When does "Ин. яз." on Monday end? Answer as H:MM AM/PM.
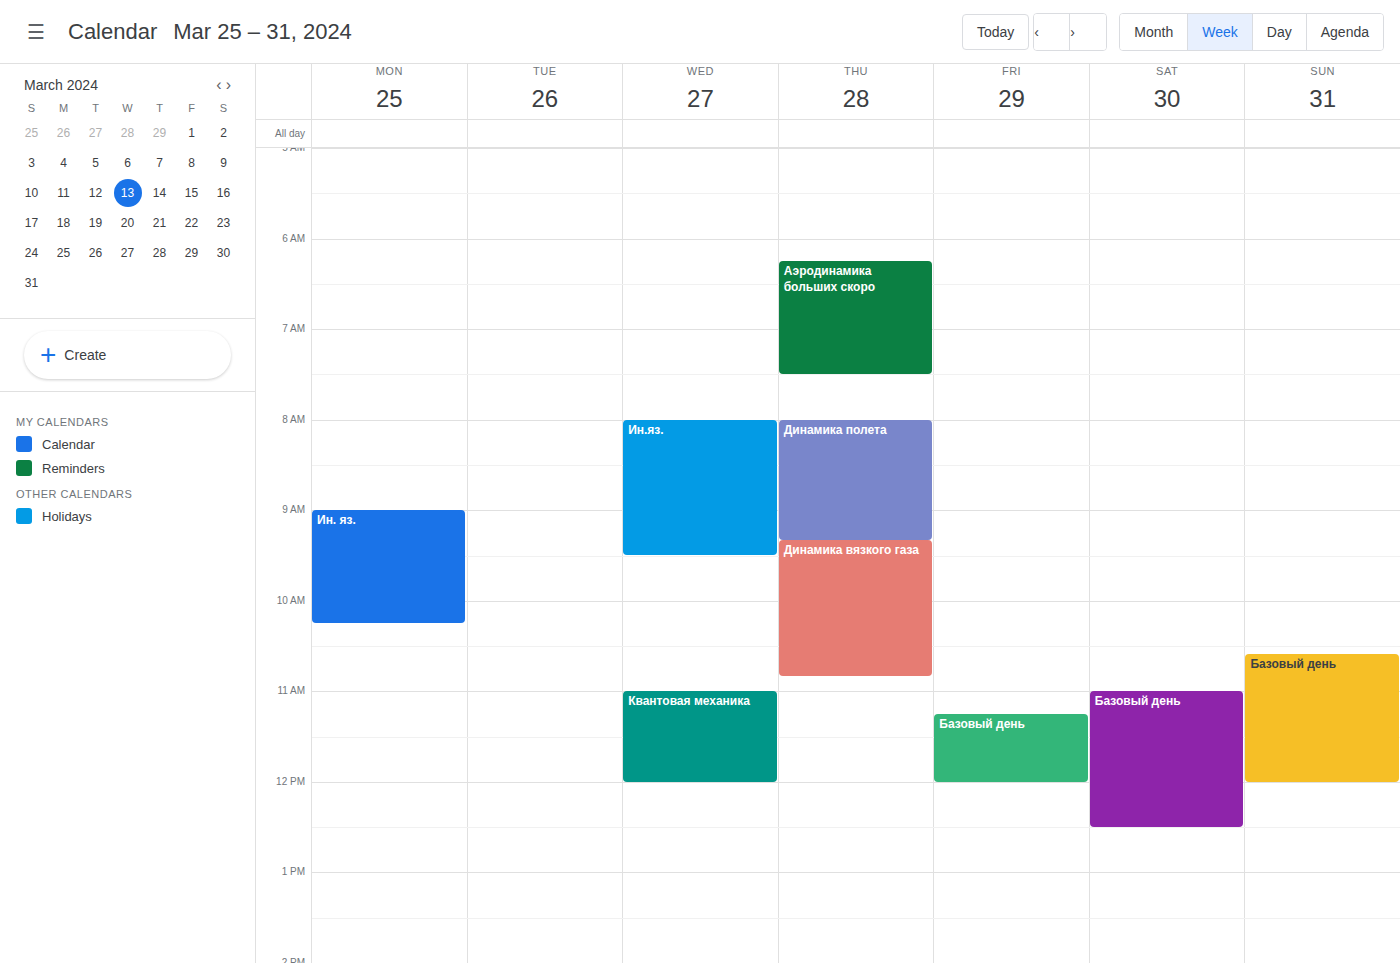
10:15 AM